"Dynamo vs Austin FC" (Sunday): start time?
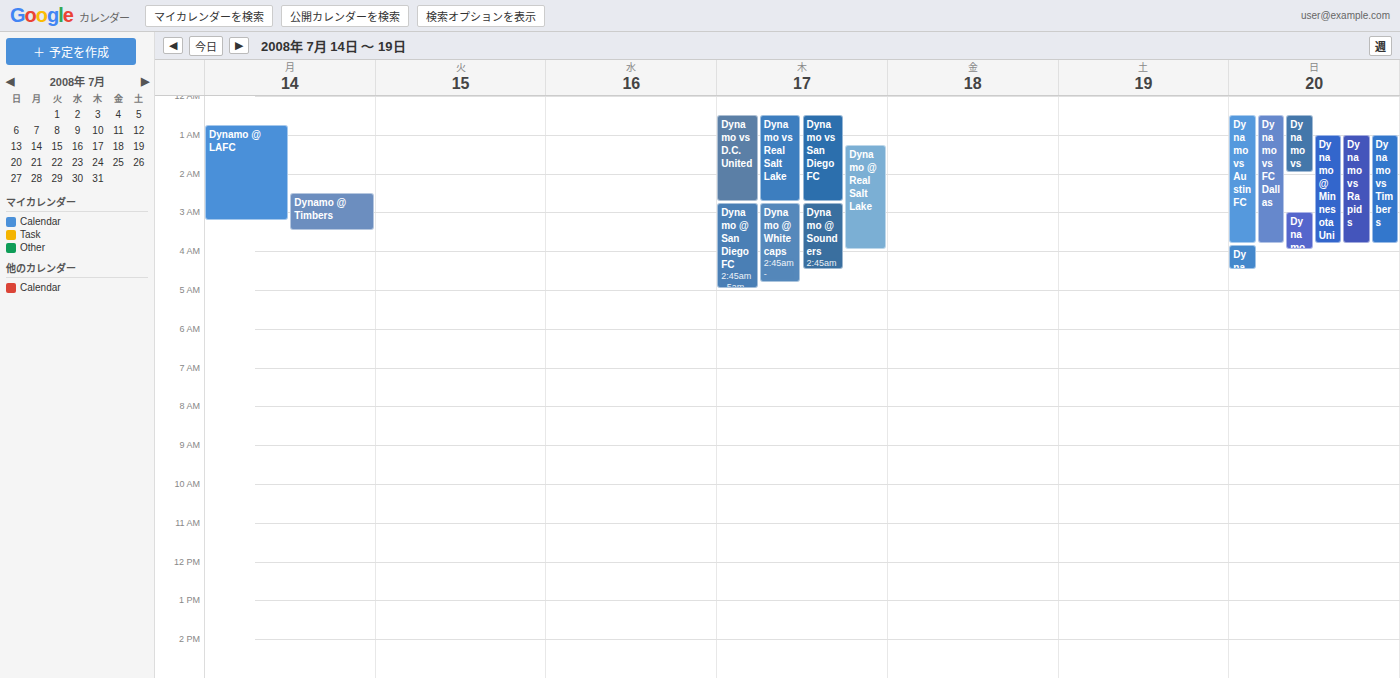
12:30 AM